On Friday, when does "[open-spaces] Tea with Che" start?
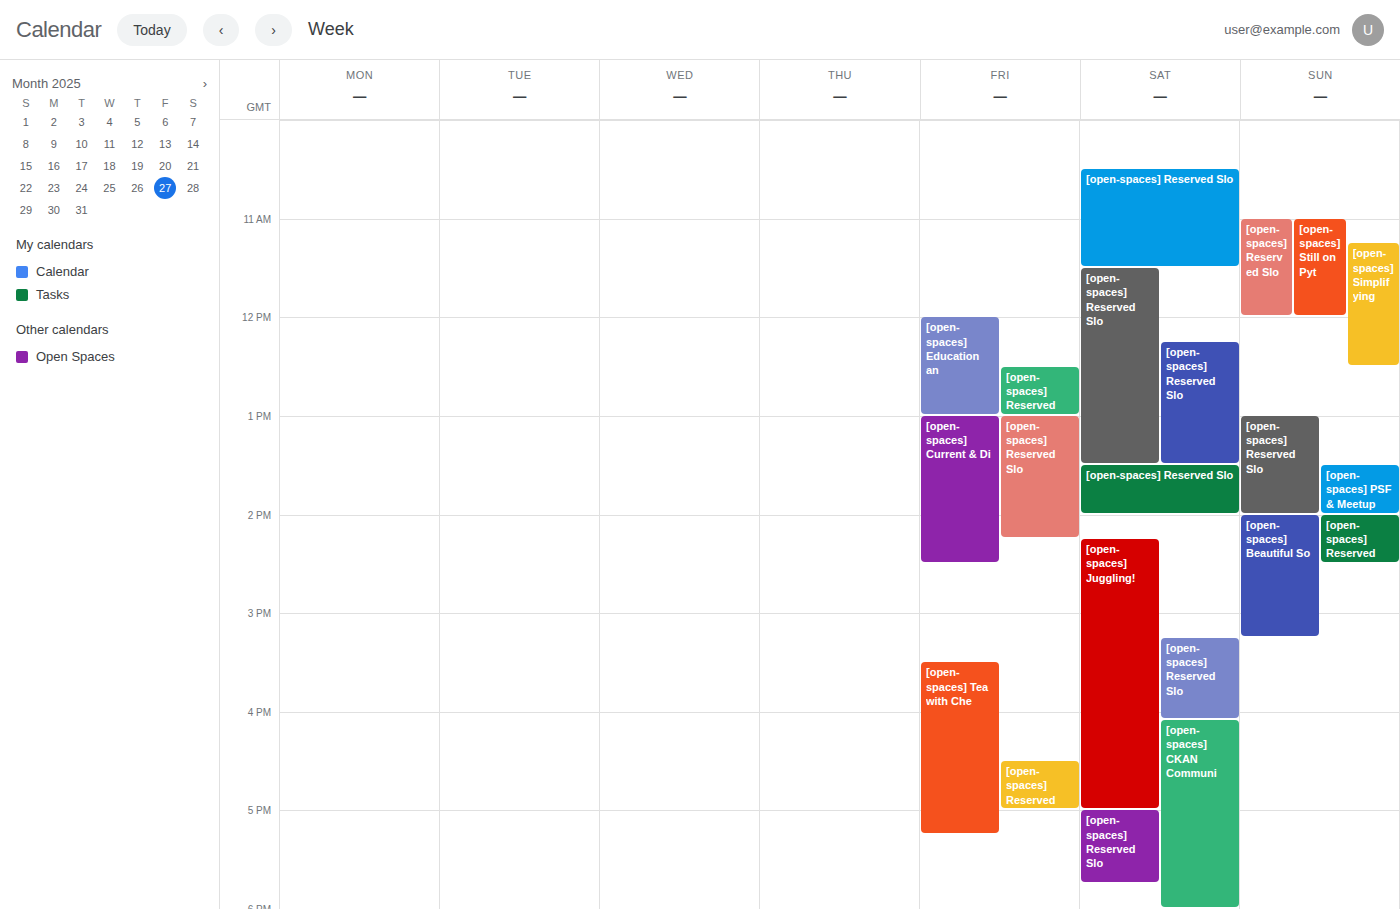
3:30 PM